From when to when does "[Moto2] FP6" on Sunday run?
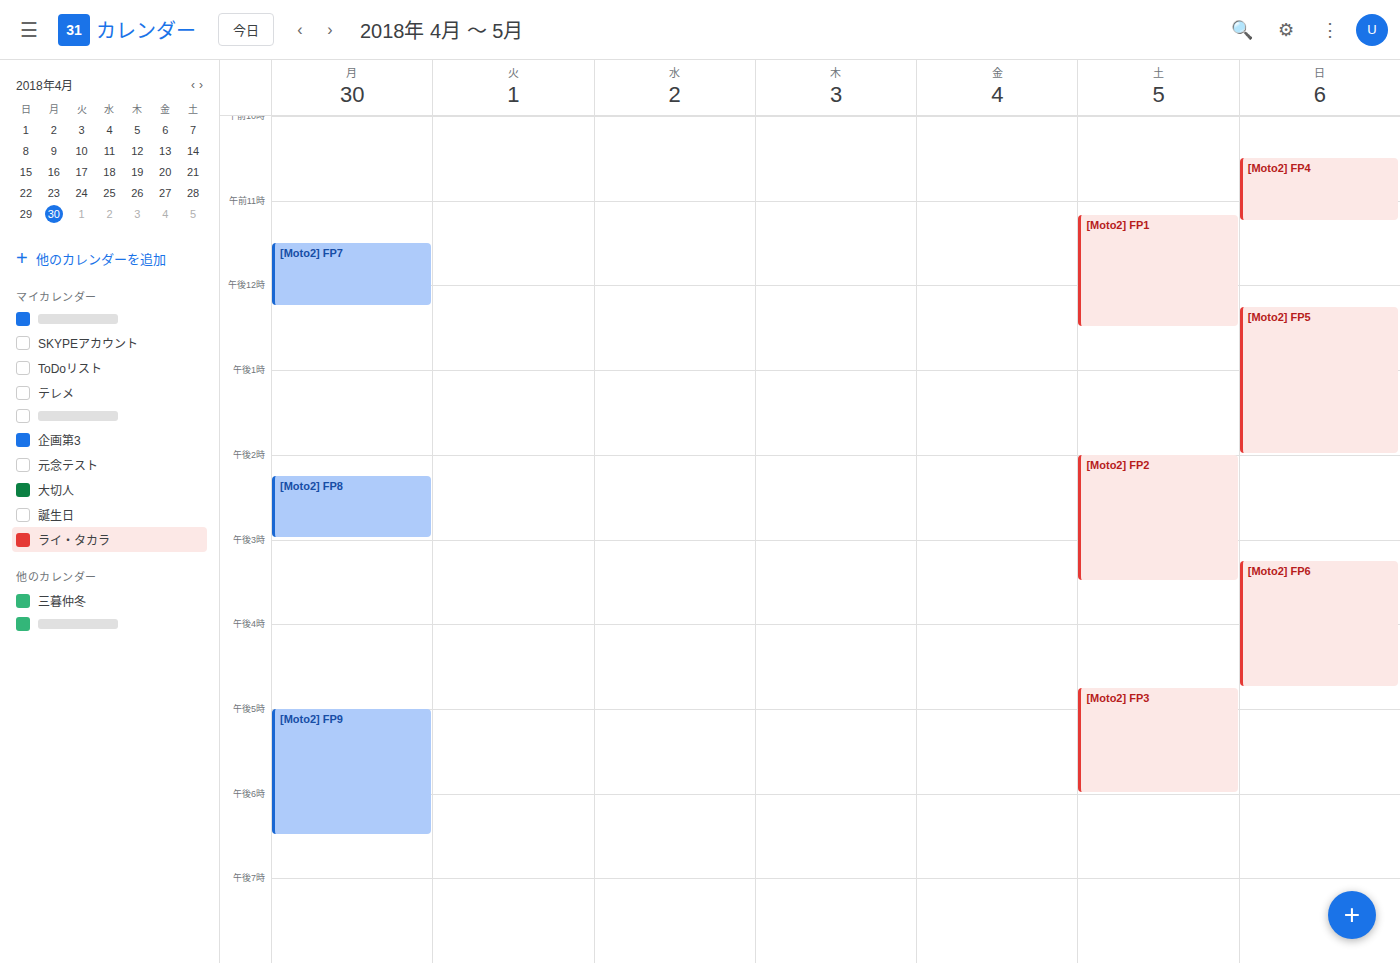
3:15 PM to 4:45 PM